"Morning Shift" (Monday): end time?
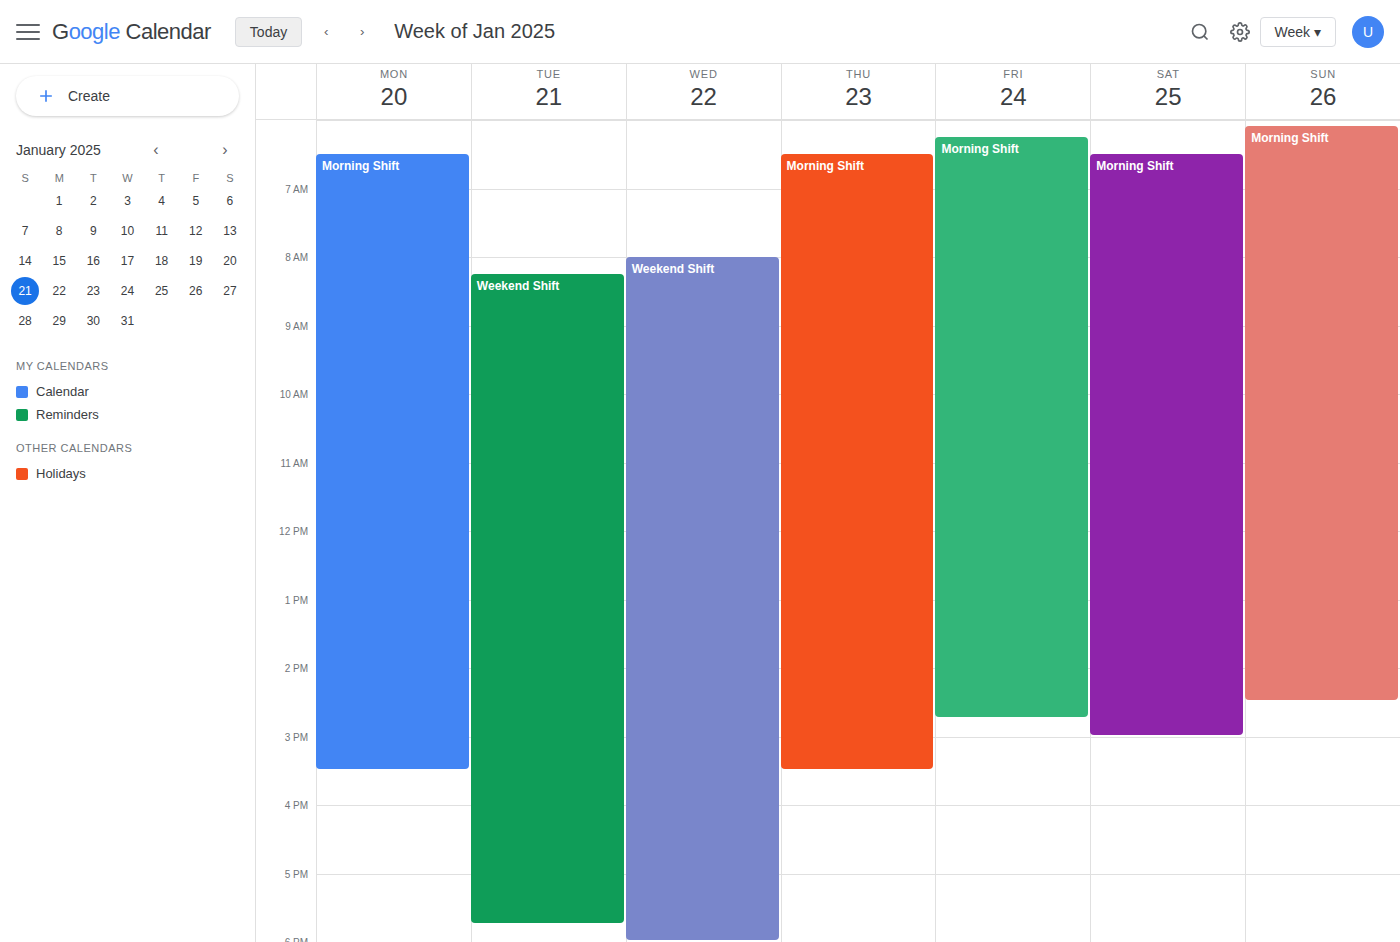
3:30 PM